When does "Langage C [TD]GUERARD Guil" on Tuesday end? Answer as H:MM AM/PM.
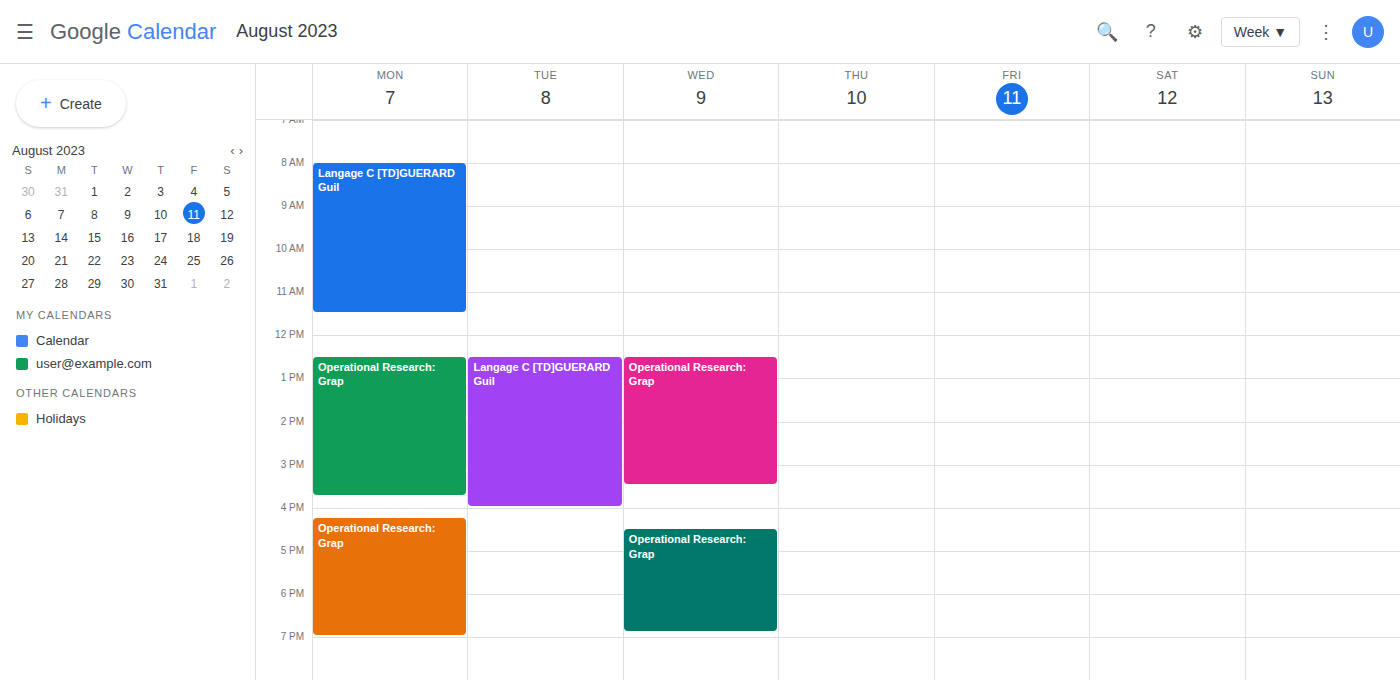
4:00 PM